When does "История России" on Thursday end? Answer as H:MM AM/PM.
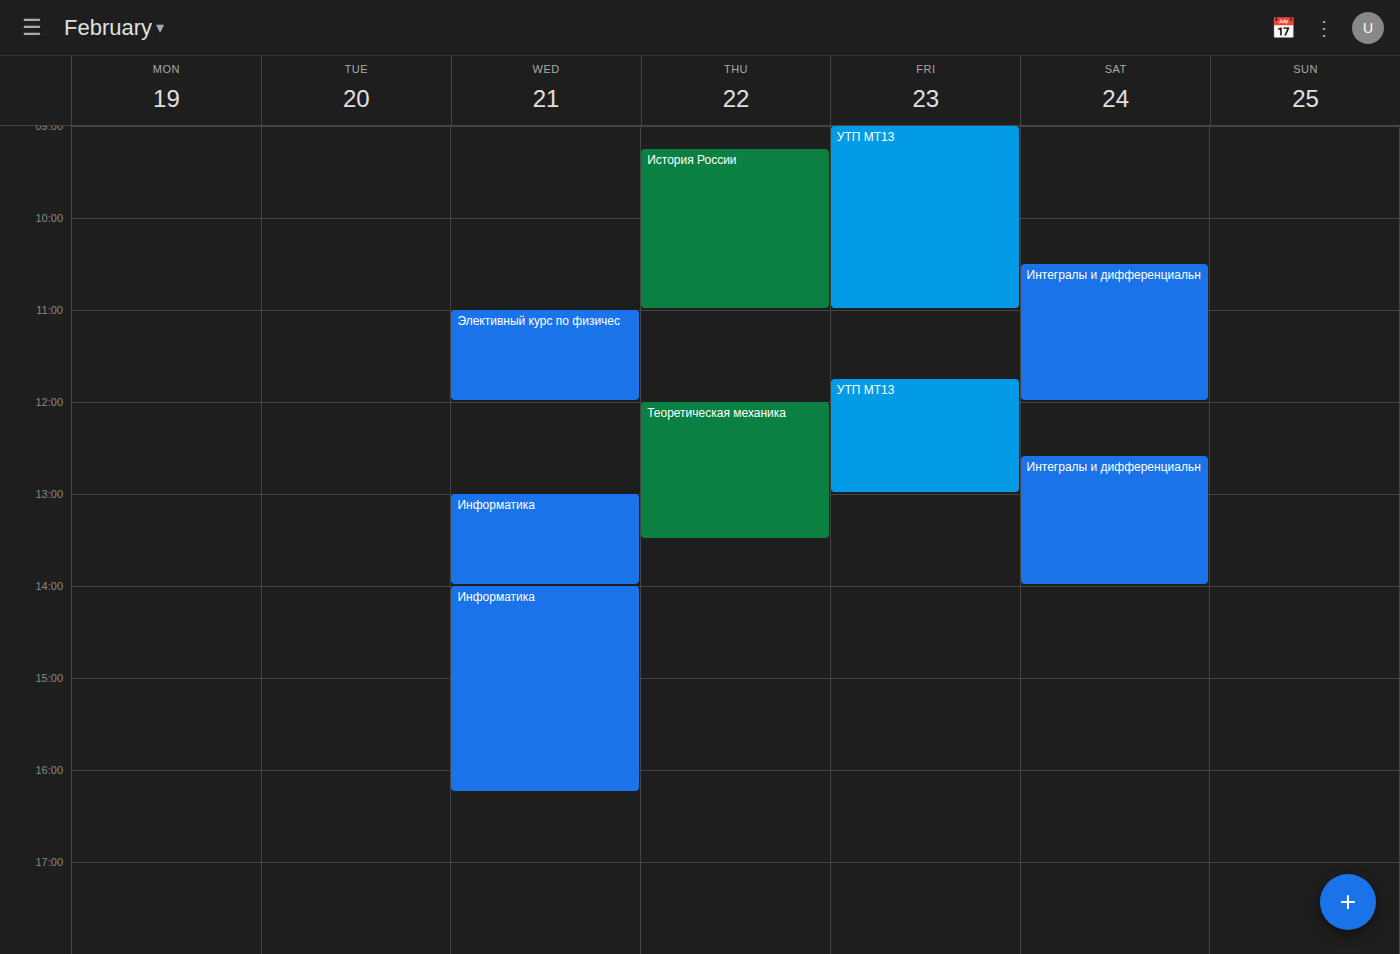
11:00 AM